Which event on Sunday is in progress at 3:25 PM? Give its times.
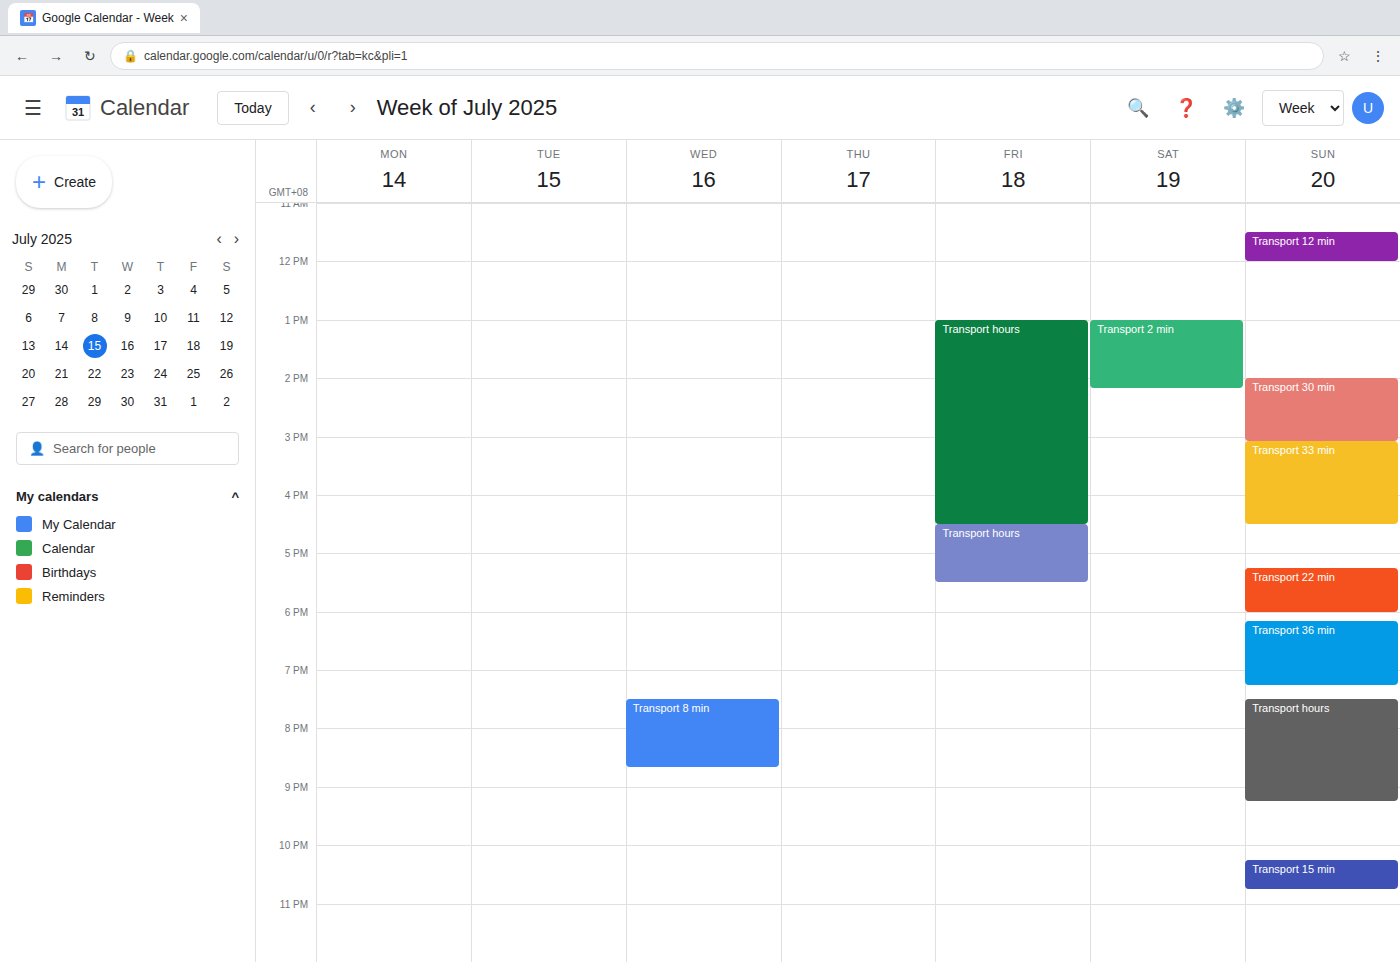
"Transport 33 min", 3:05 PM to 4:30 PM